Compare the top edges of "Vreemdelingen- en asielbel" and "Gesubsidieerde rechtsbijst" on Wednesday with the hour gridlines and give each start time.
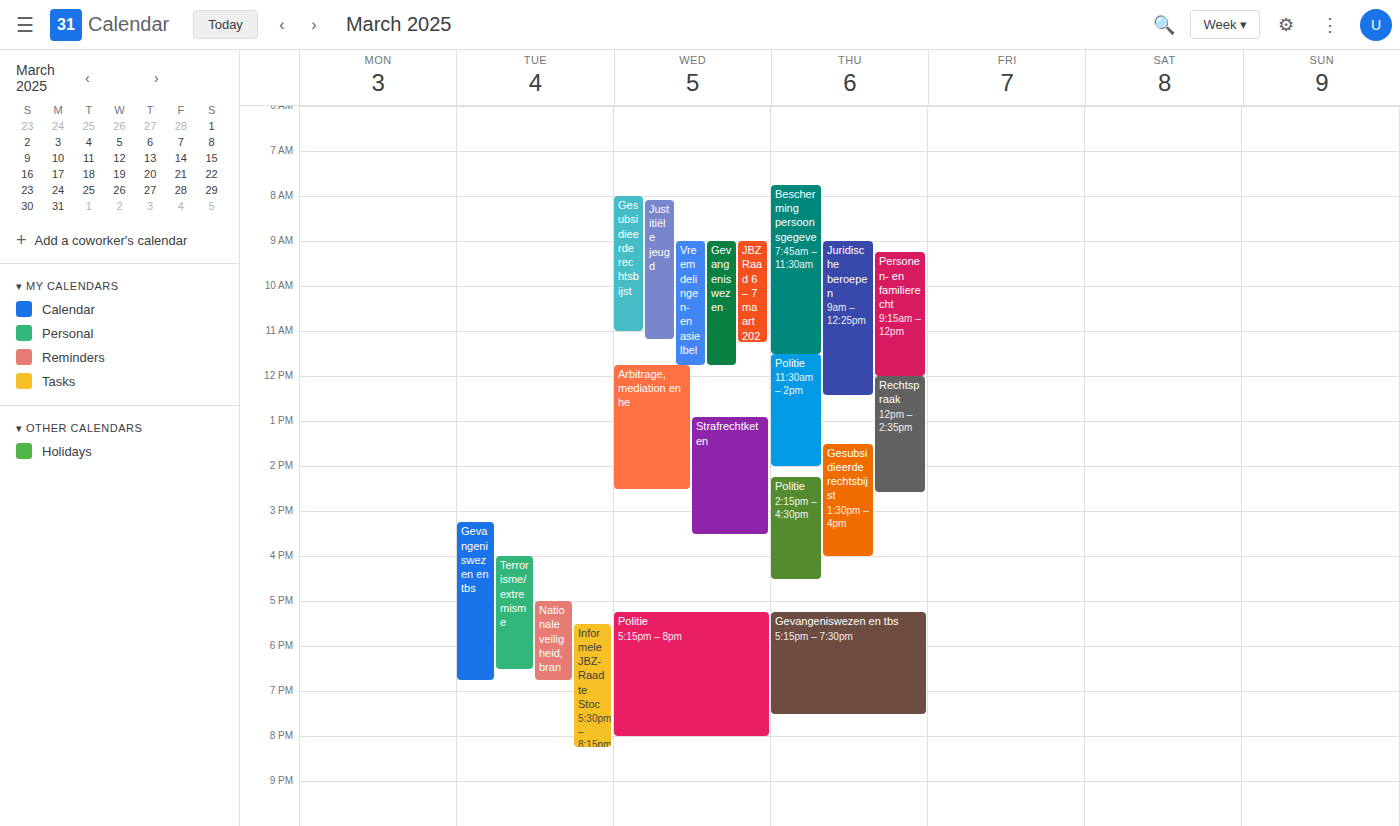
"Vreemdelingen- en asielbel": 9:00 AM, exactly on the 9 AM line. "Gesubsidieerde rechtsbijst": 8:00 AM, exactly on the 8 AM line.